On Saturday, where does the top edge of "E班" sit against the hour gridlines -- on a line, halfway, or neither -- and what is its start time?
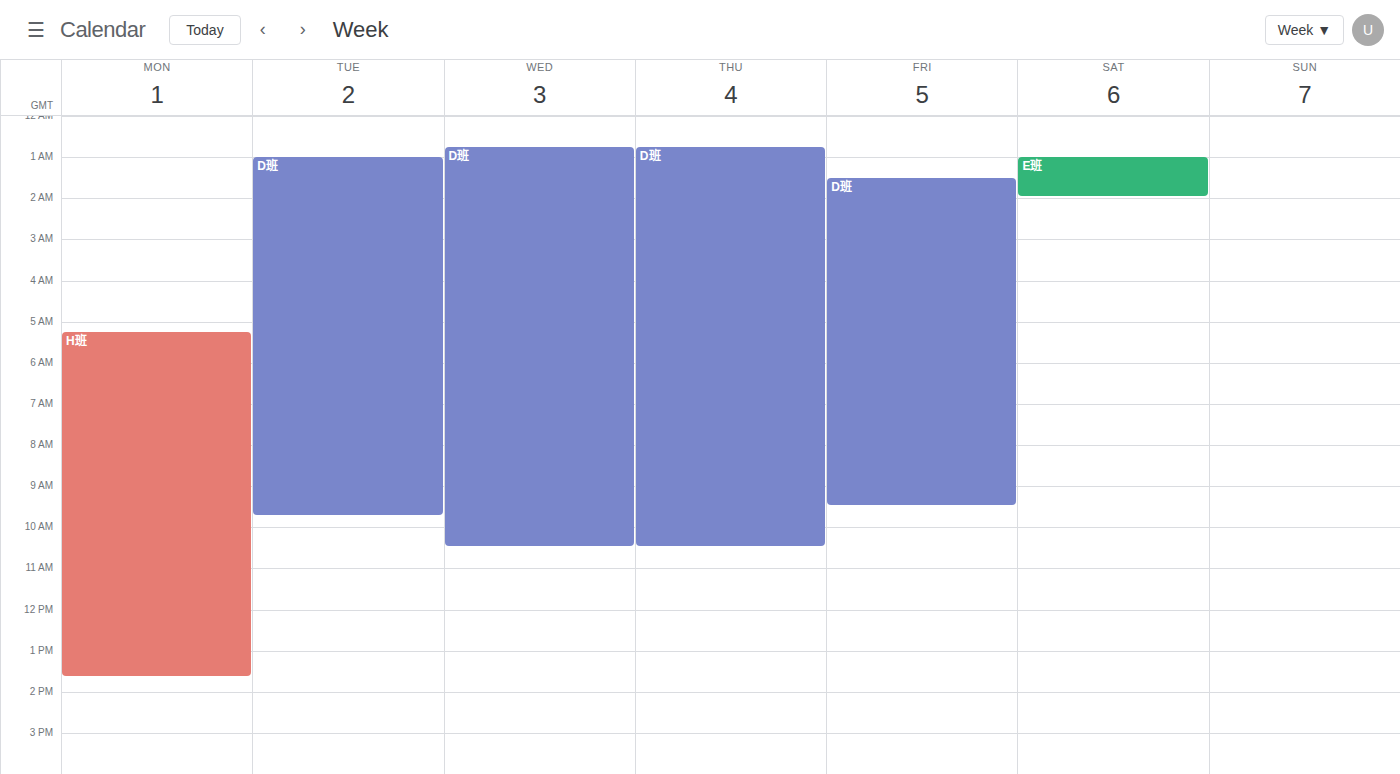
1:00 AM -- exactly on the 1 AM line.